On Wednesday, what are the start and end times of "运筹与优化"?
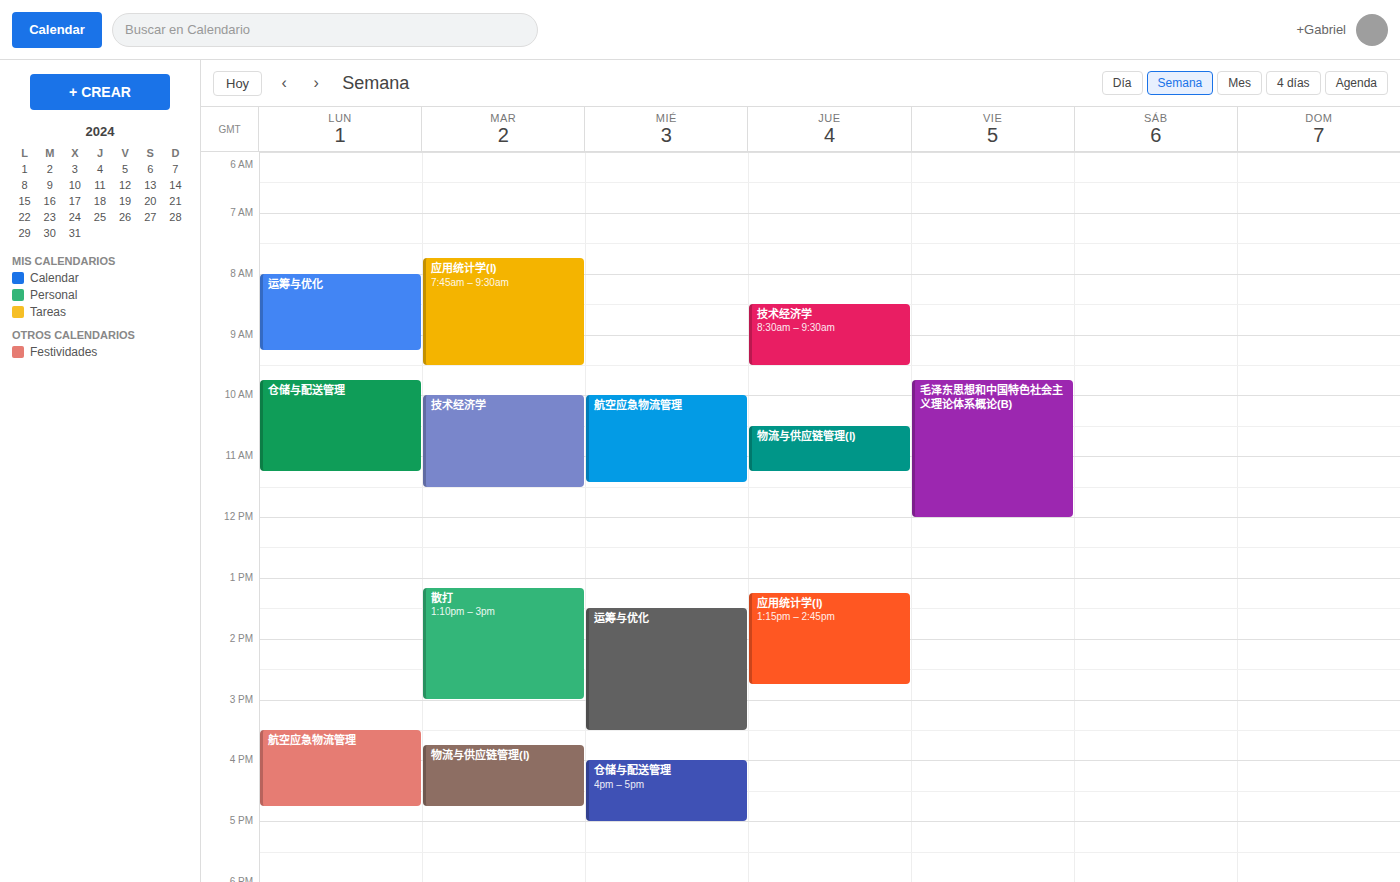
1:30 PM to 3:30 PM